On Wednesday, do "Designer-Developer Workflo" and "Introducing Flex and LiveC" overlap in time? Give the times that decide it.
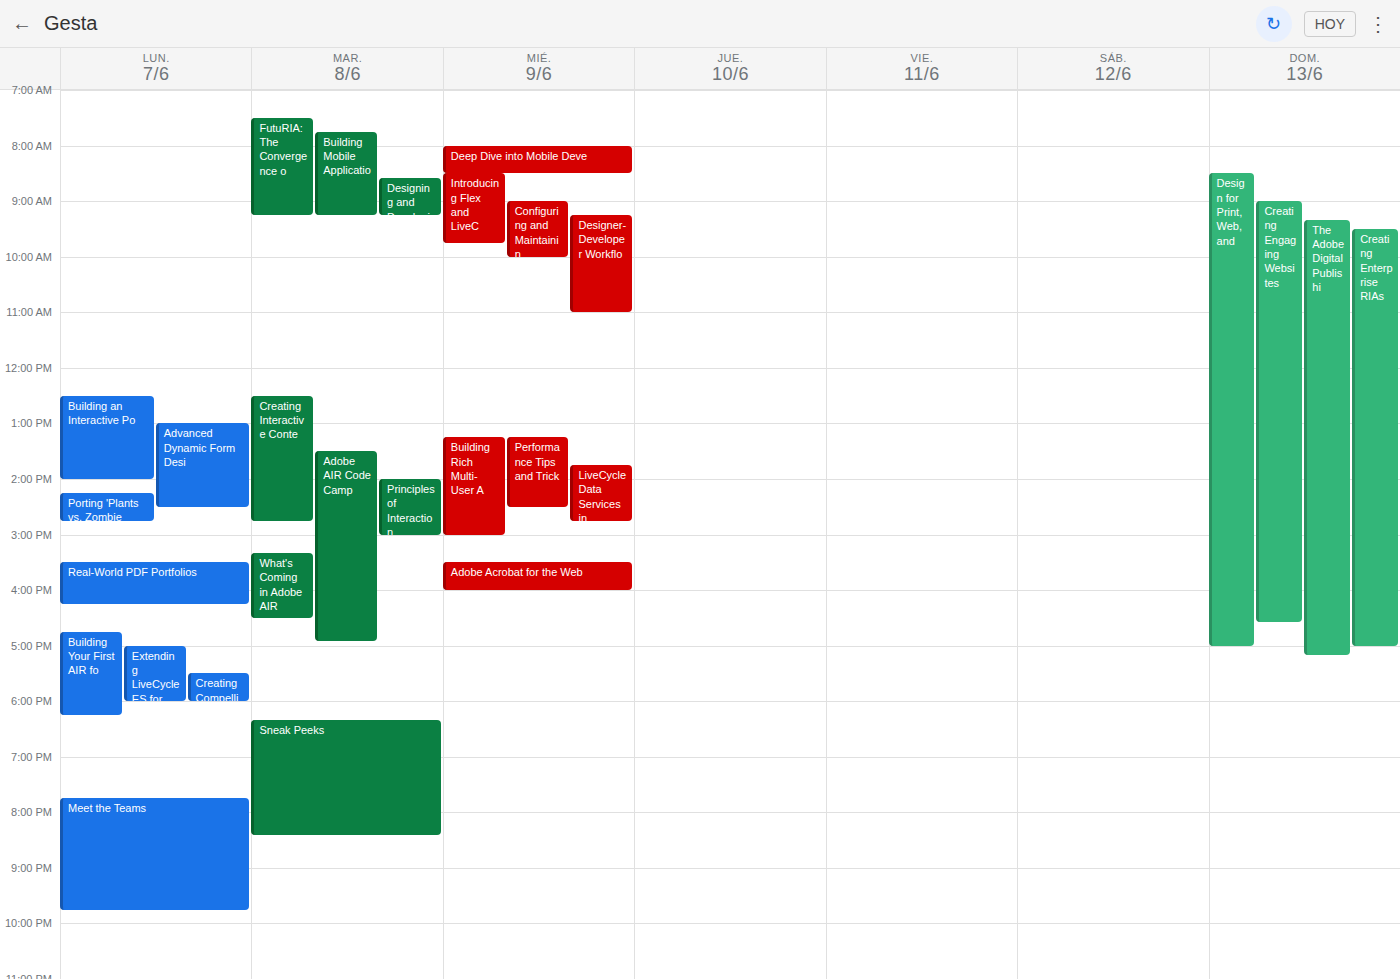
"Designer-Developer Workflo" starts at 9:15 AM, before "Introducing Flex and LiveC" ends at 9:45 AM -- they overlap.